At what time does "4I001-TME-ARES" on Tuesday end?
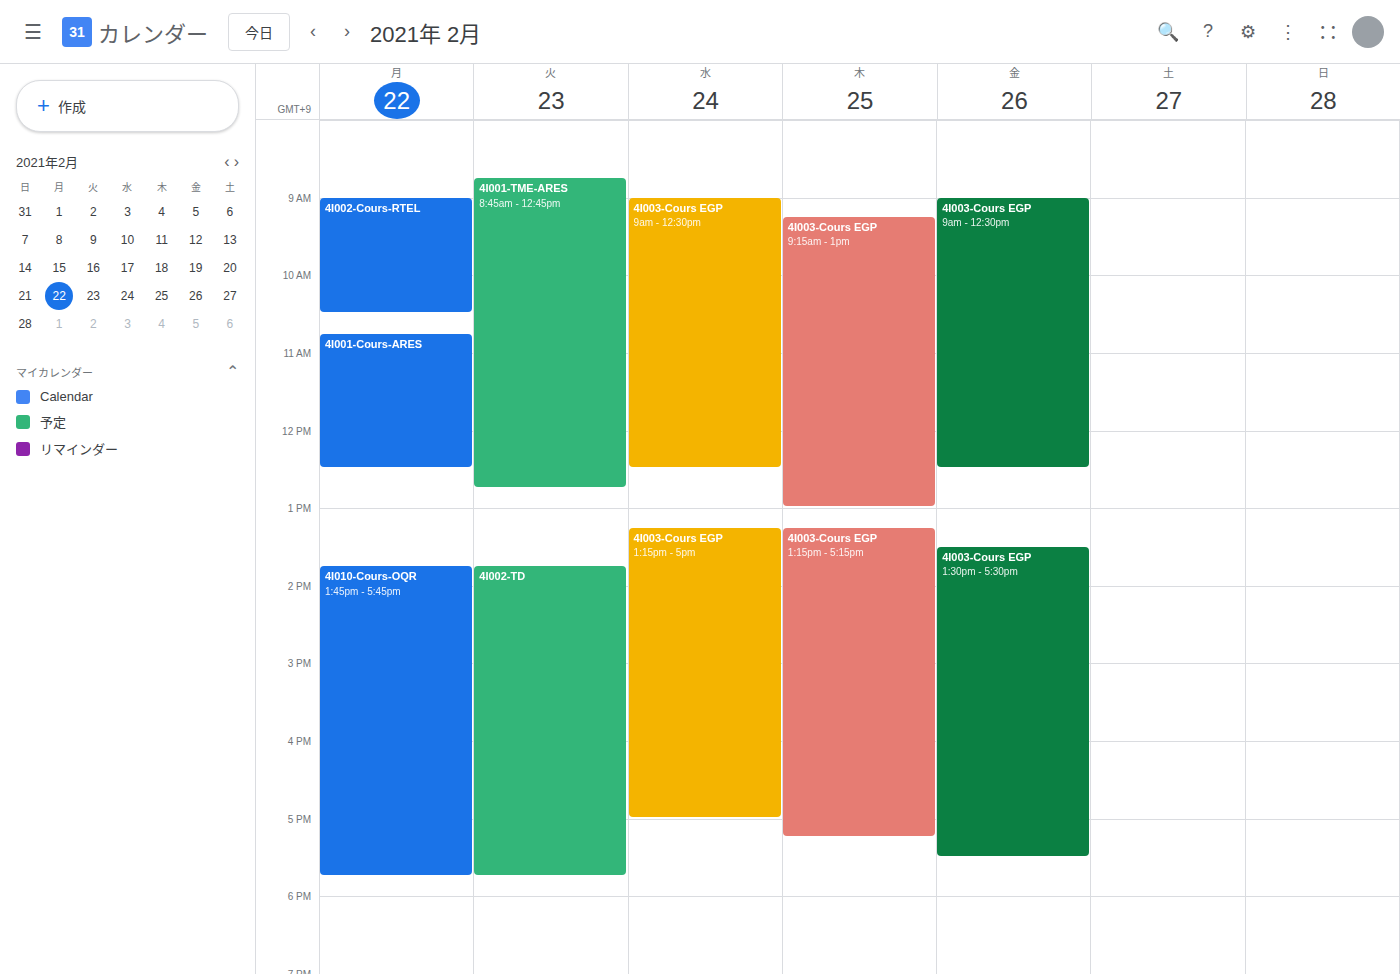
12:45 PM